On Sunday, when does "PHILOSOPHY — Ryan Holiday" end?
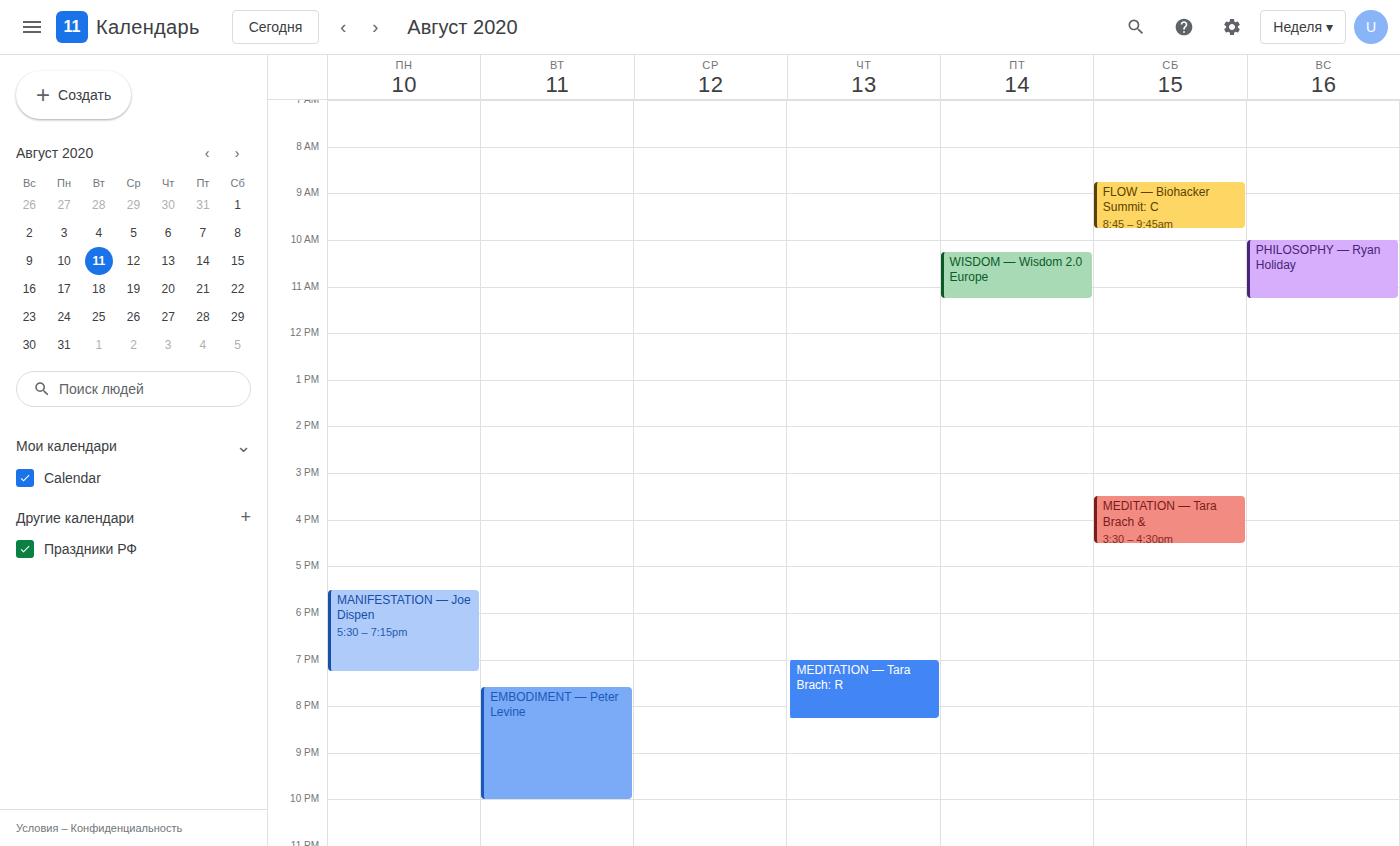
11:15 AM